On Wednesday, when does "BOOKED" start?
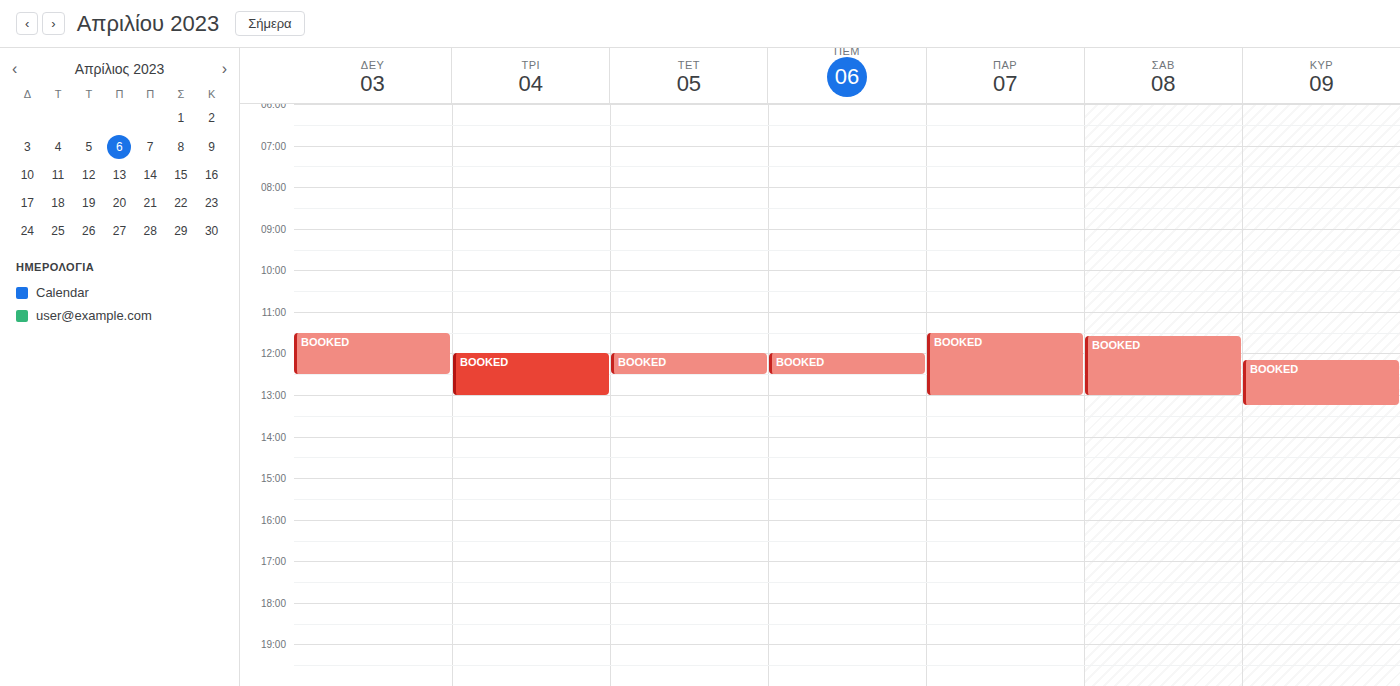
12:00 PM